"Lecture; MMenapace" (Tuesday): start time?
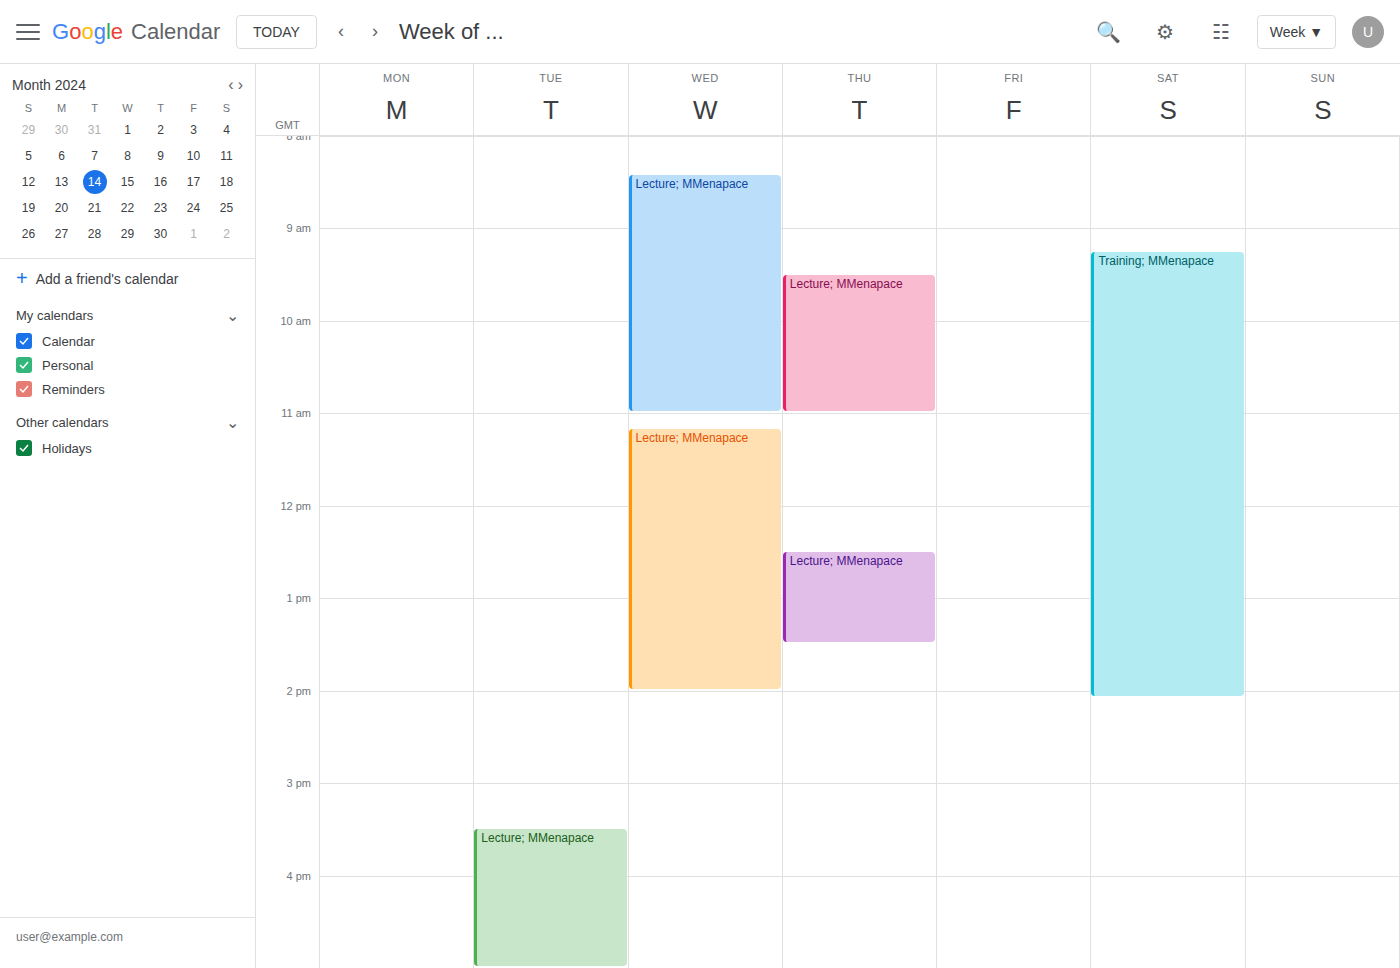
3:30 PM